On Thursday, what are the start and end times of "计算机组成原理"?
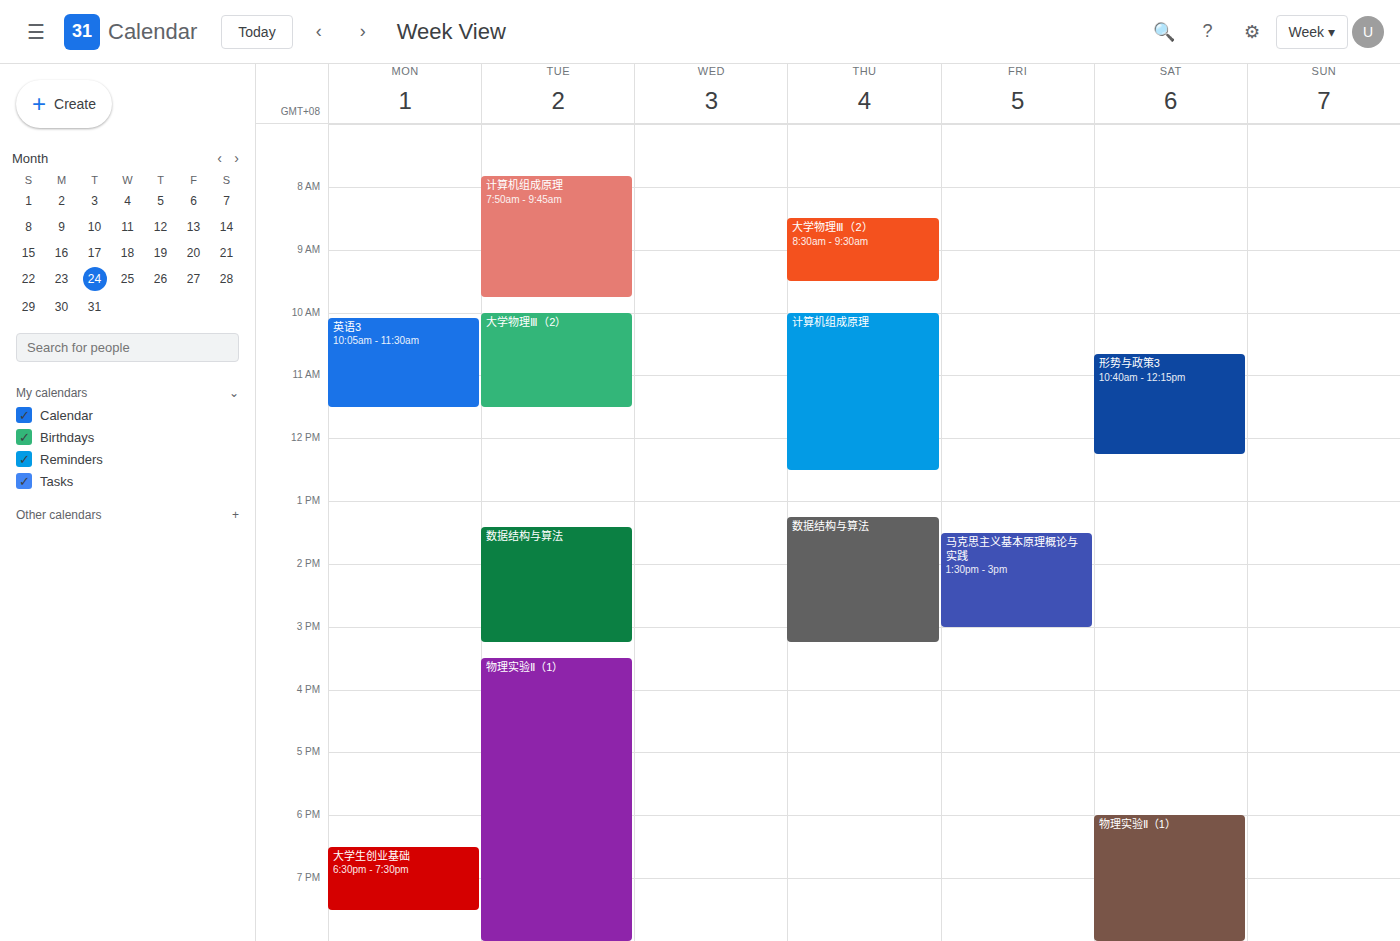
10:00 AM to 12:30 PM